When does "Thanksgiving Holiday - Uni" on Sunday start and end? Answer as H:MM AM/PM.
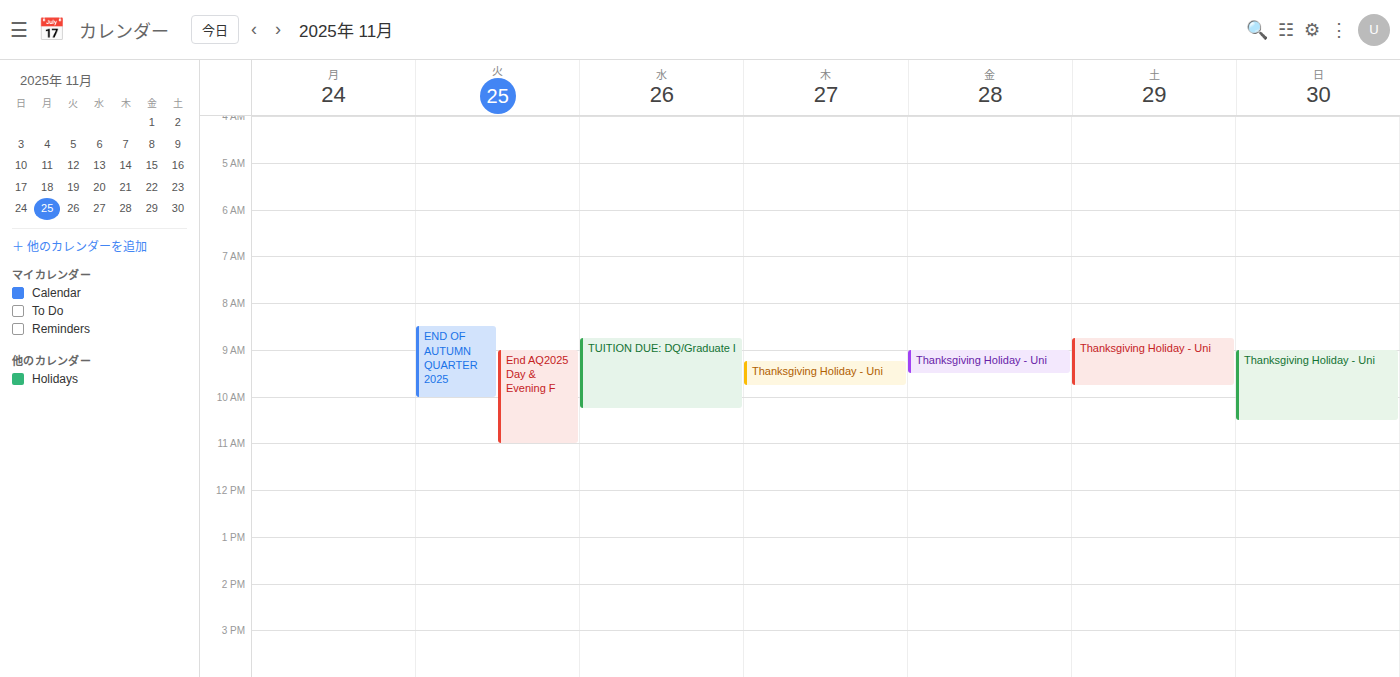
9:00 AM to 10:30 AM